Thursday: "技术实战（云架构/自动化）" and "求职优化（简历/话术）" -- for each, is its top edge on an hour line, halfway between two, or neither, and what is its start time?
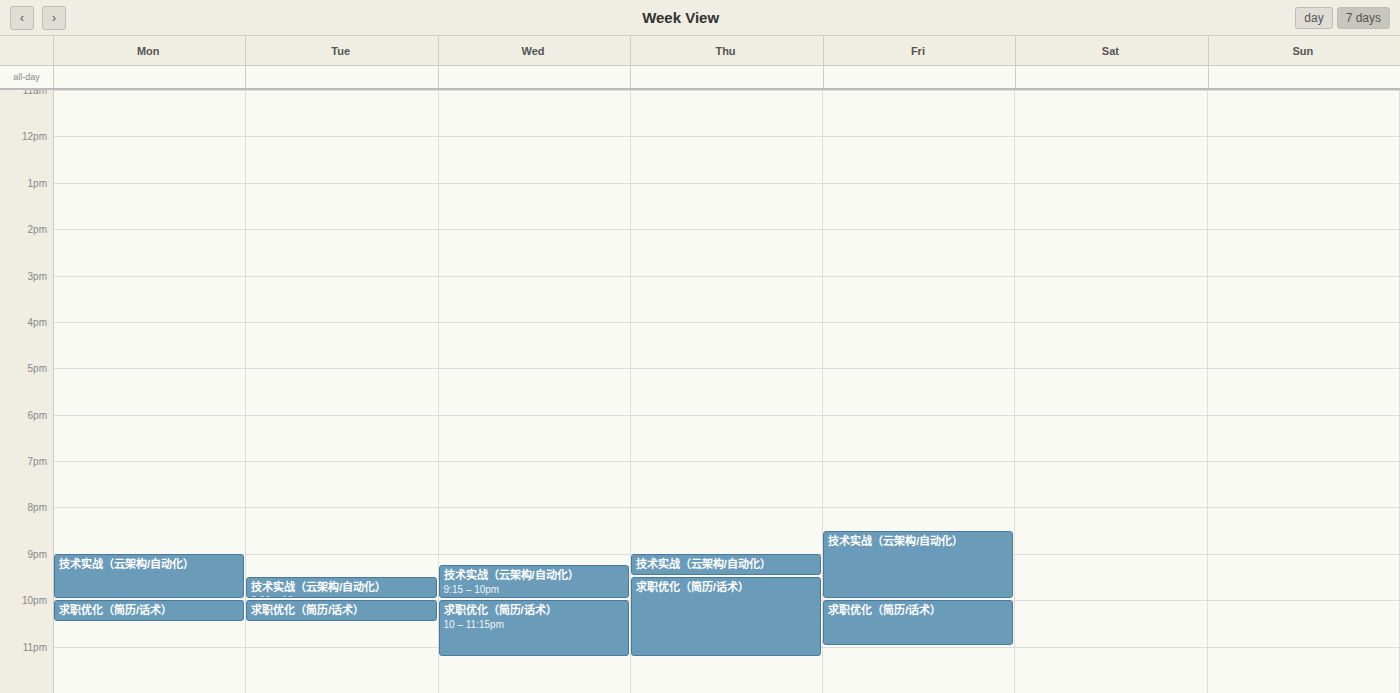
"技术实战（云架构/自动化）": 9:00 PM, exactly on the 9 PM line. "求职优化（简历/话术）": 9:30 PM, halfway between the 9 PM and 10 PM lines.